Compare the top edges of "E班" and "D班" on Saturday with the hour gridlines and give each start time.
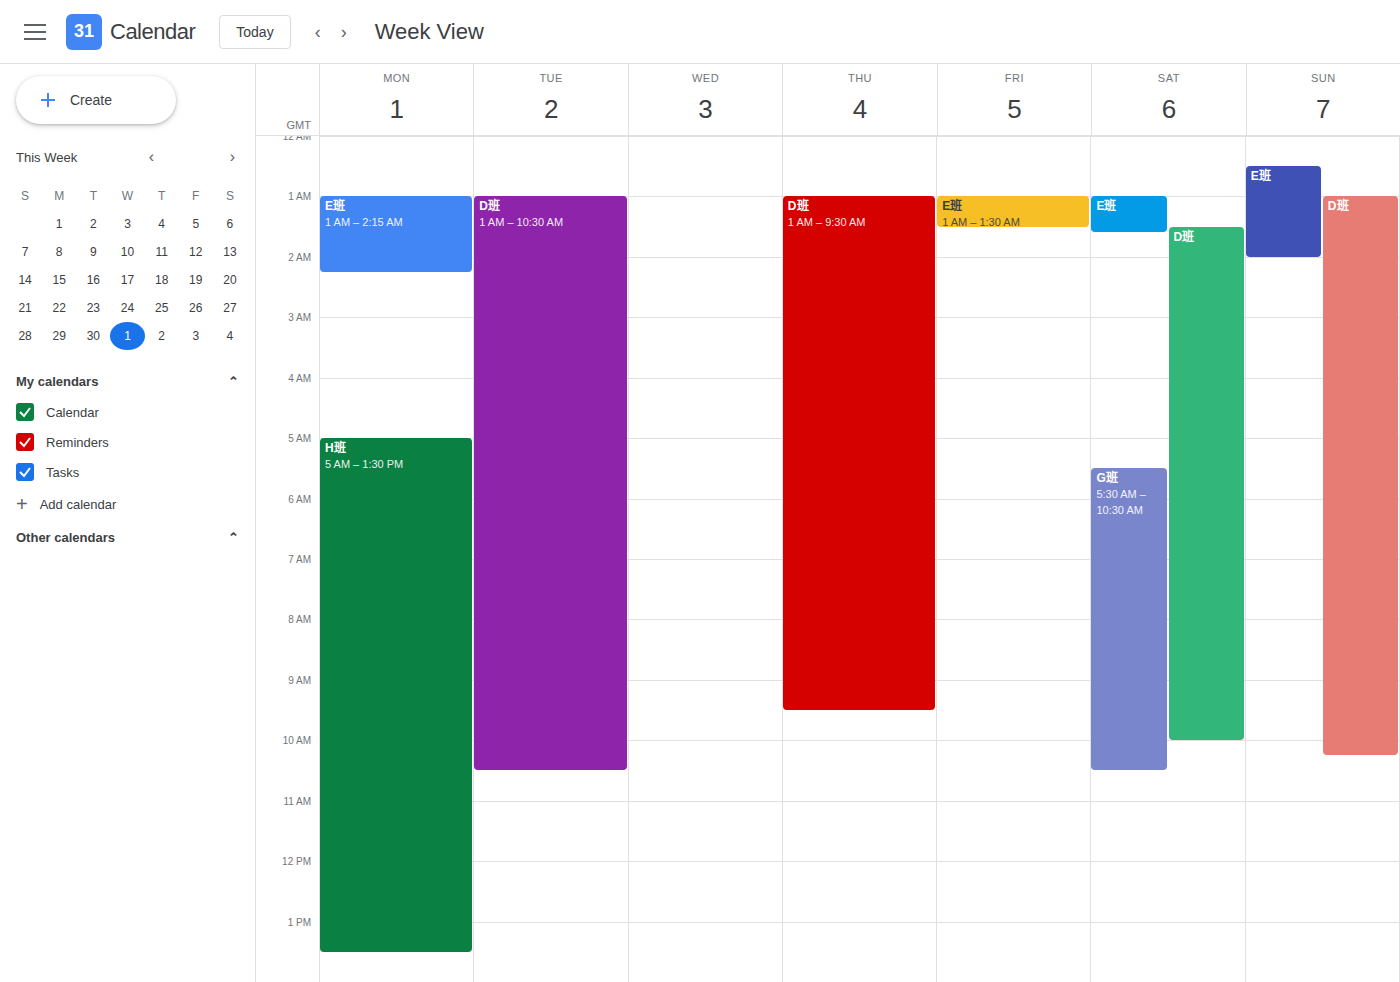
"E班": 1:00 AM, exactly on the 1 AM line. "D班": 1:30 AM, halfway between the 1 AM and 2 AM lines.